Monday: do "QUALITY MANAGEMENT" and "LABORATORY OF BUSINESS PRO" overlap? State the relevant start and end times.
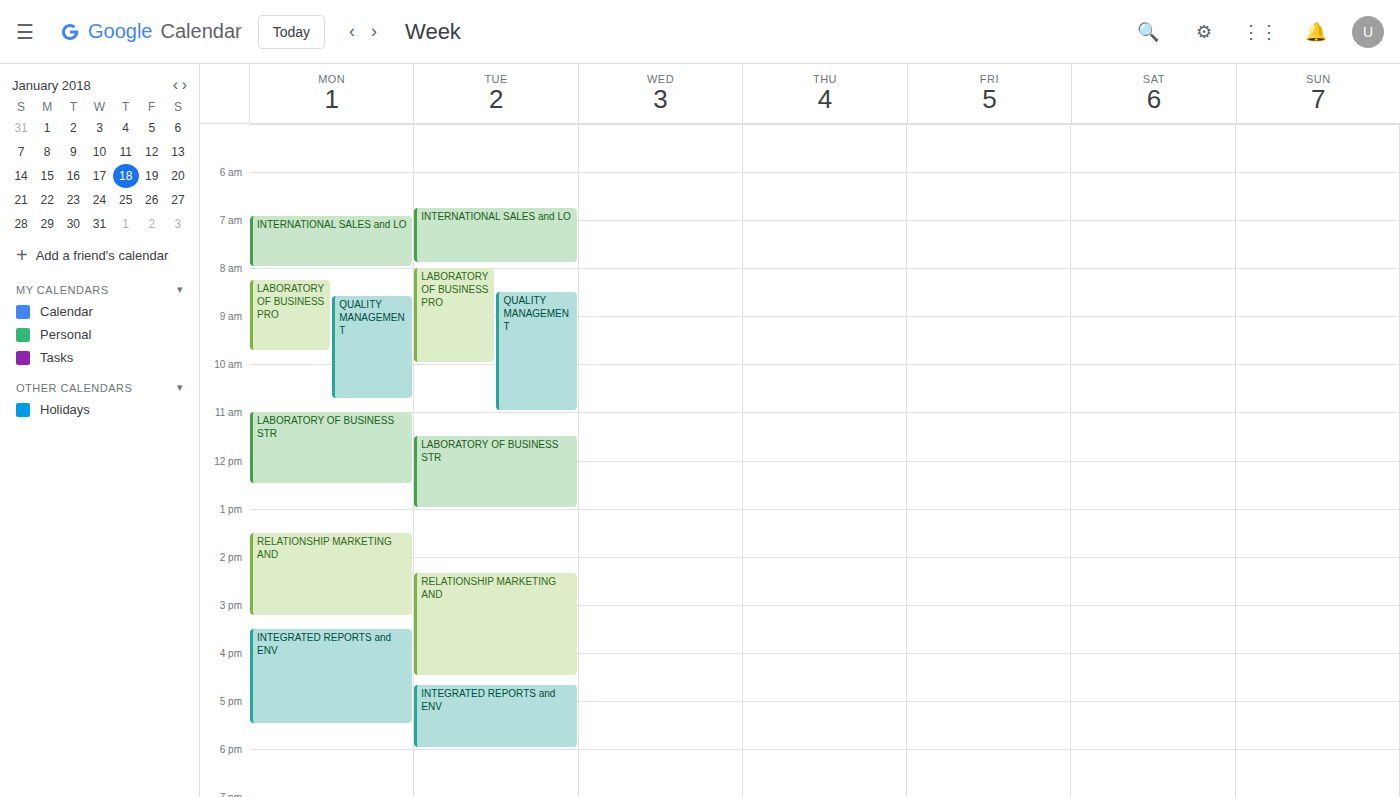
"QUALITY MANAGEMENT" starts at 8:35 AM, before "LABORATORY OF BUSINESS PRO" ends at 9:45 AM -- they overlap.